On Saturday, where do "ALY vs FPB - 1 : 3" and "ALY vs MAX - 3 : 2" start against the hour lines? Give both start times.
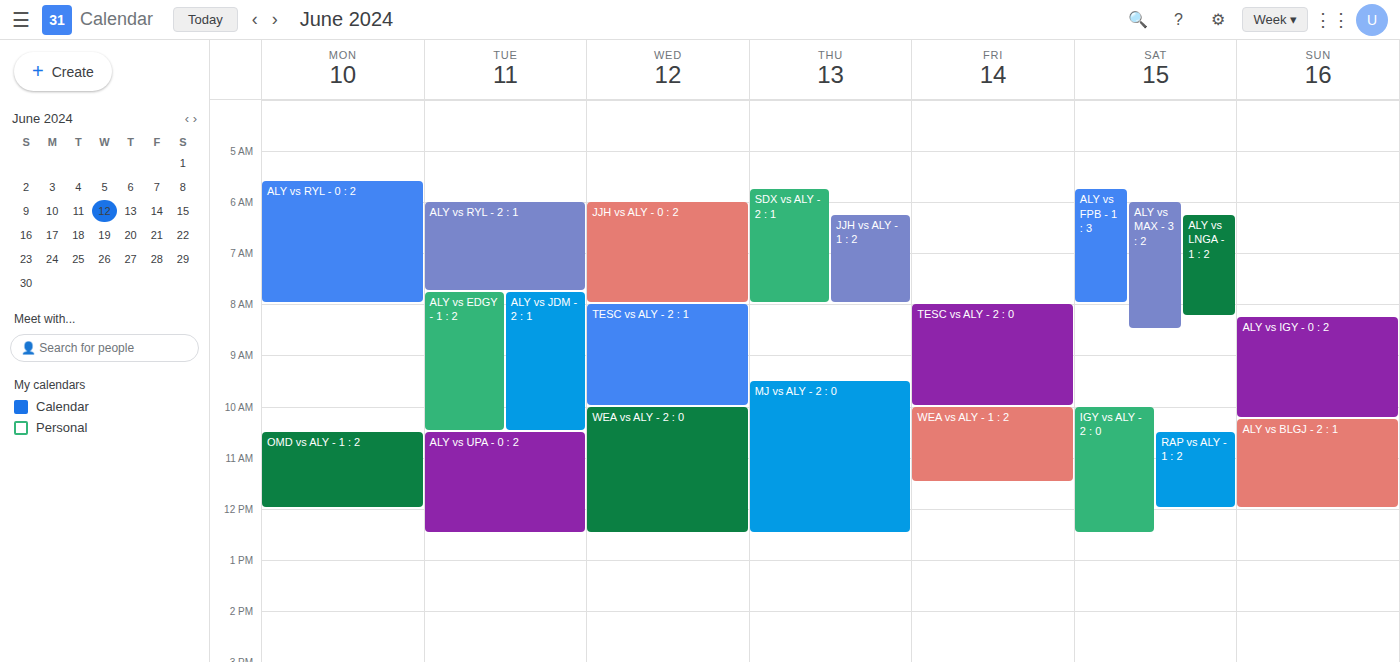
"ALY vs FPB - 1 : 3": 5:45 AM, neither: three quarters of the way from the 5 AM line to the 6 AM line. "ALY vs MAX - 3 : 2": 6:00 AM, exactly on the 6 AM line.